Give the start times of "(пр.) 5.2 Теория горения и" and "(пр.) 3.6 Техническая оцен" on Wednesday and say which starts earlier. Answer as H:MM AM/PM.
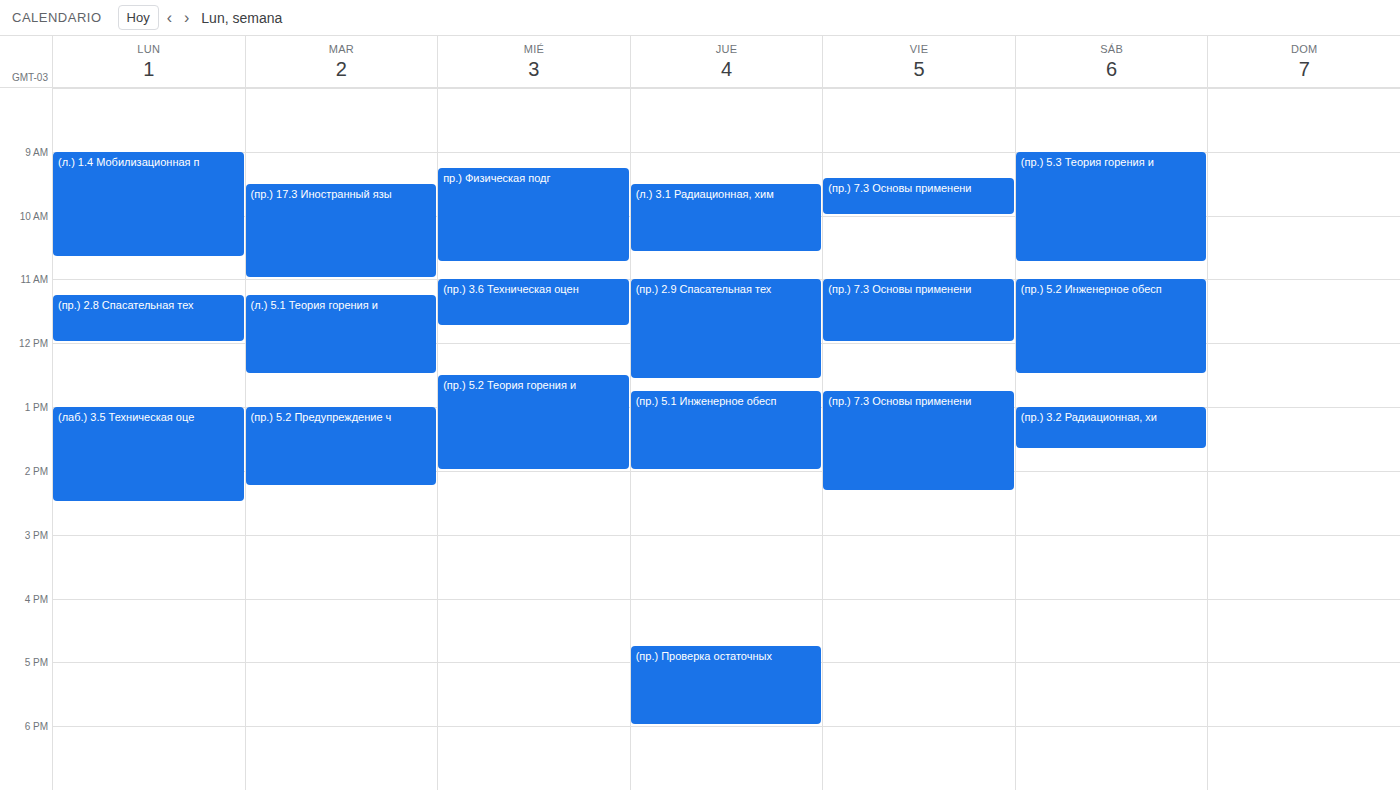
"(пр.) 3.6 Техническая оцен" 11:00 AM; "(пр.) 5.2 Теория горения и" 12:30 PM.